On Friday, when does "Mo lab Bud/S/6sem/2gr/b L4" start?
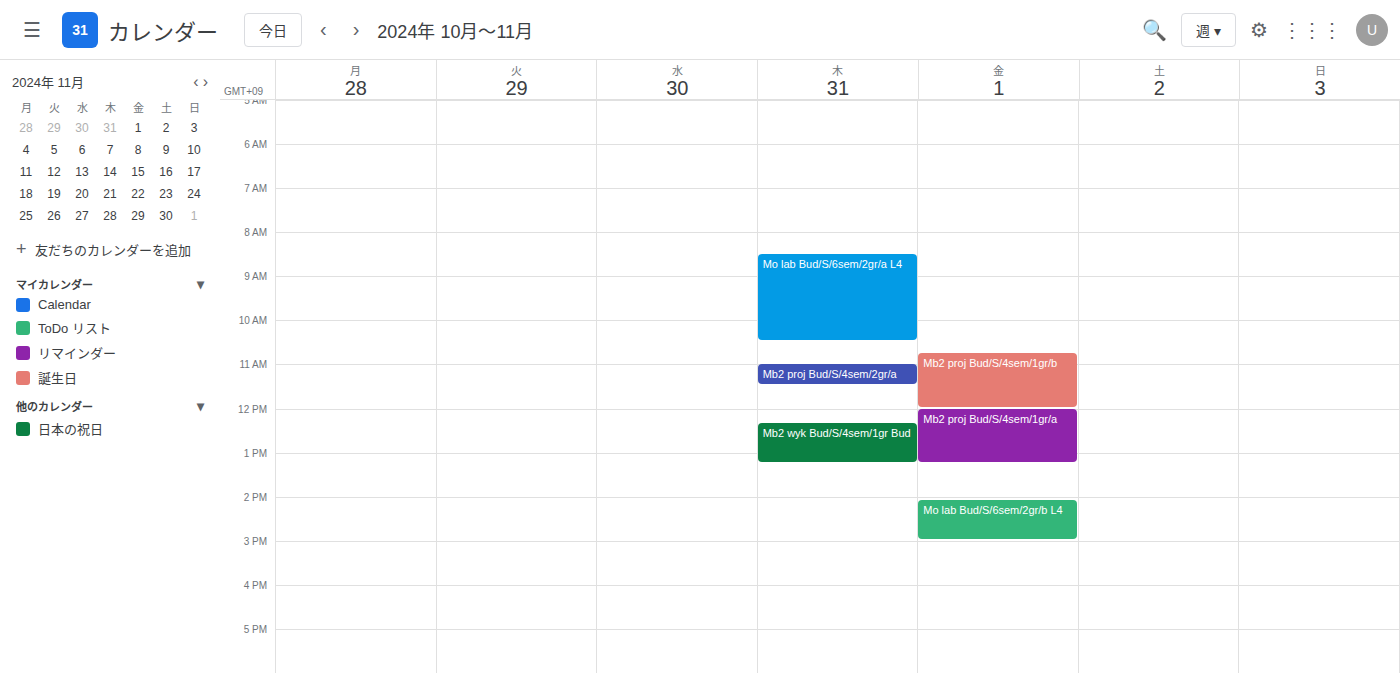
2:05 PM